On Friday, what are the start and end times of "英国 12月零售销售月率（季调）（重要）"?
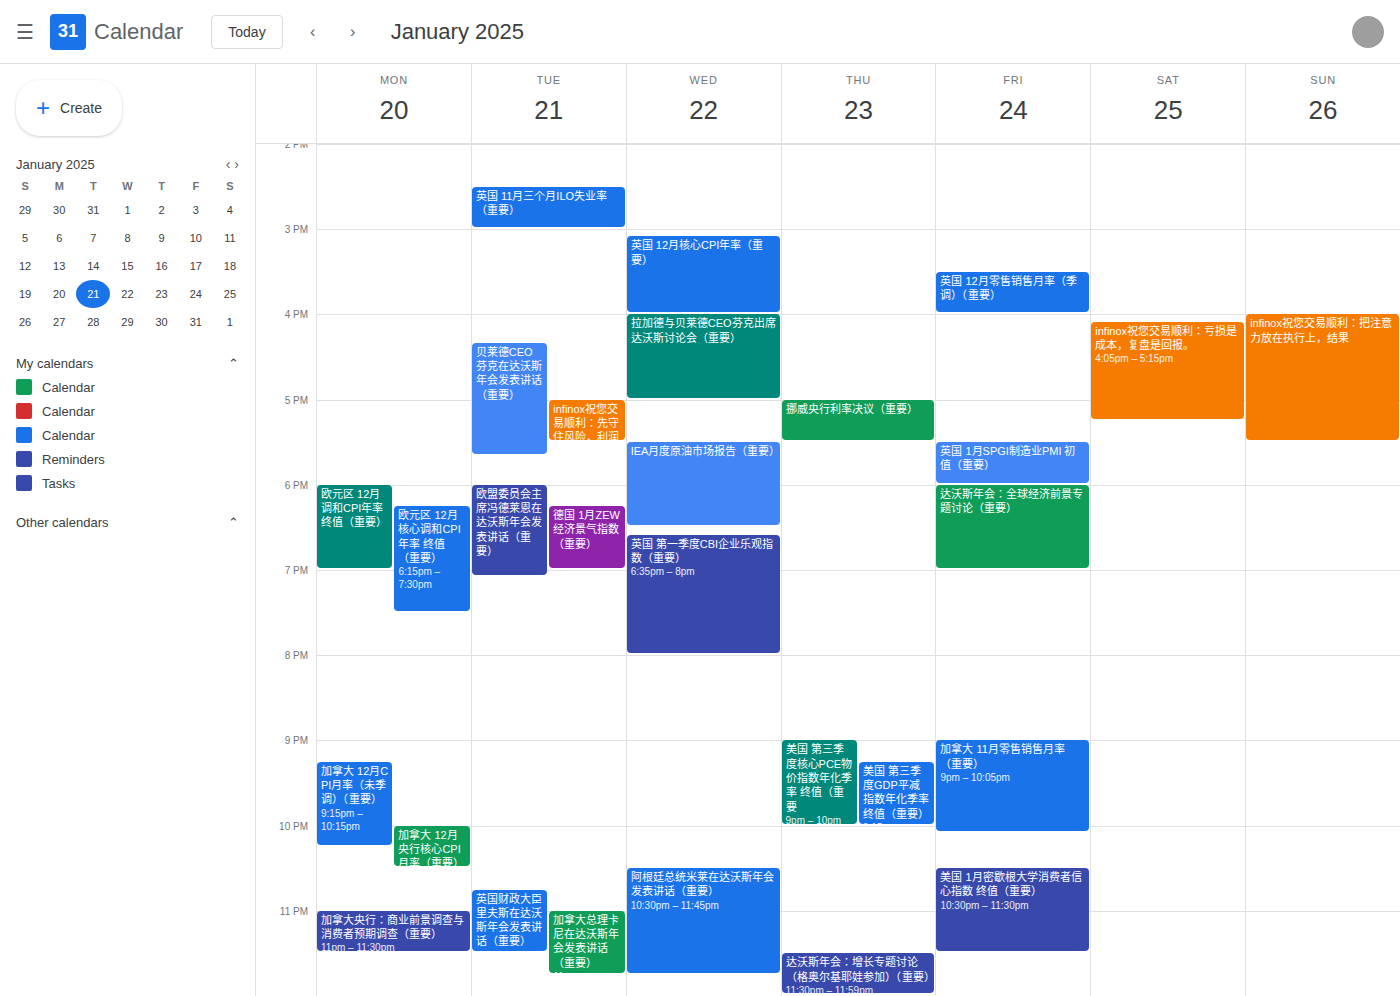
3:30 PM to 4:00 PM